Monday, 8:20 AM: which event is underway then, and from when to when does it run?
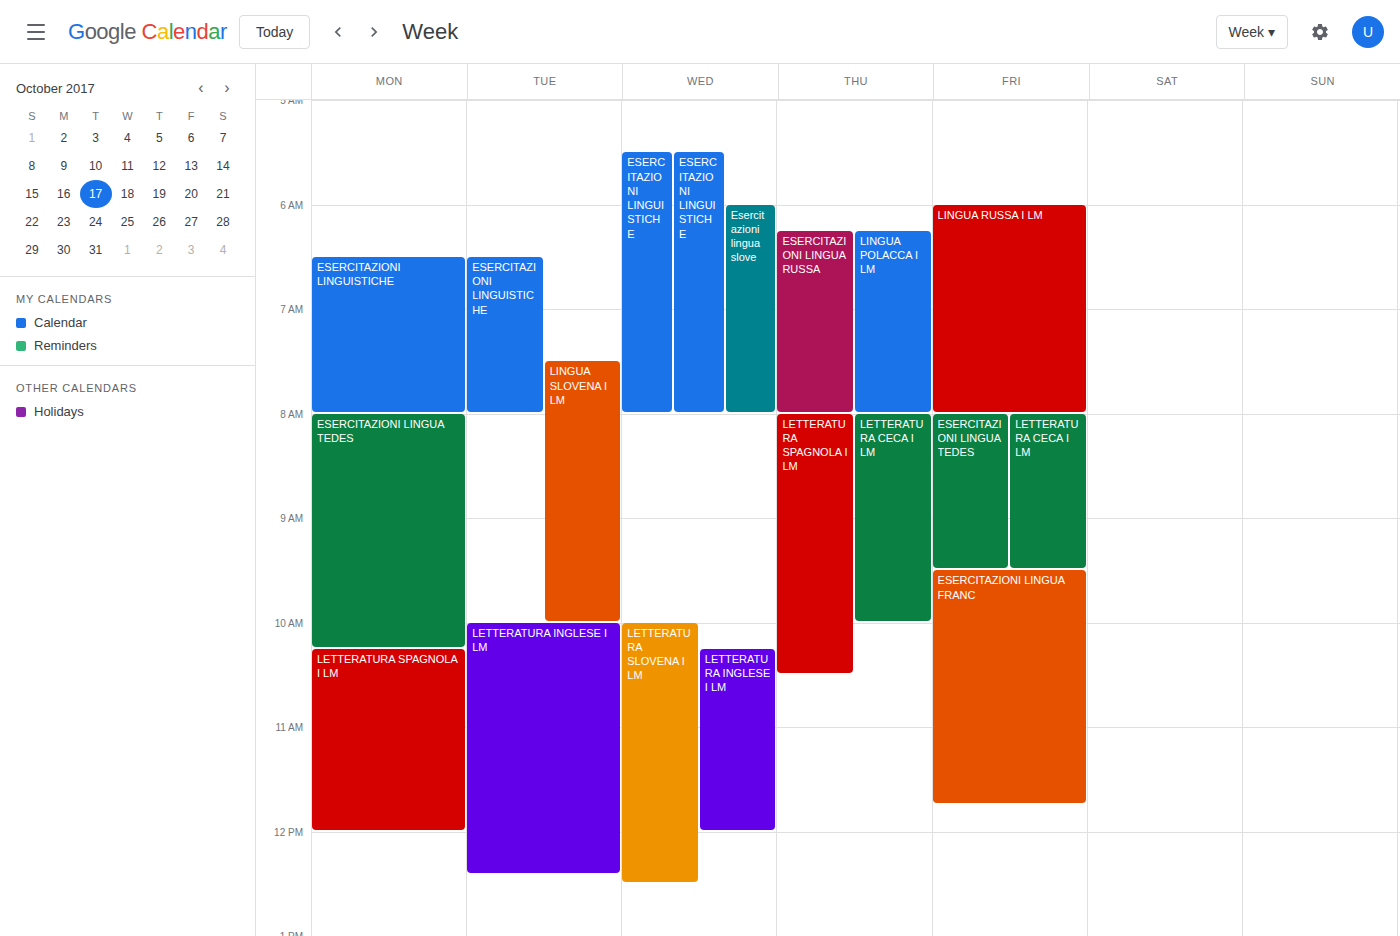
"ESERCITAZIONI LINGUA TEDES", 8:00 AM to 10:15 AM